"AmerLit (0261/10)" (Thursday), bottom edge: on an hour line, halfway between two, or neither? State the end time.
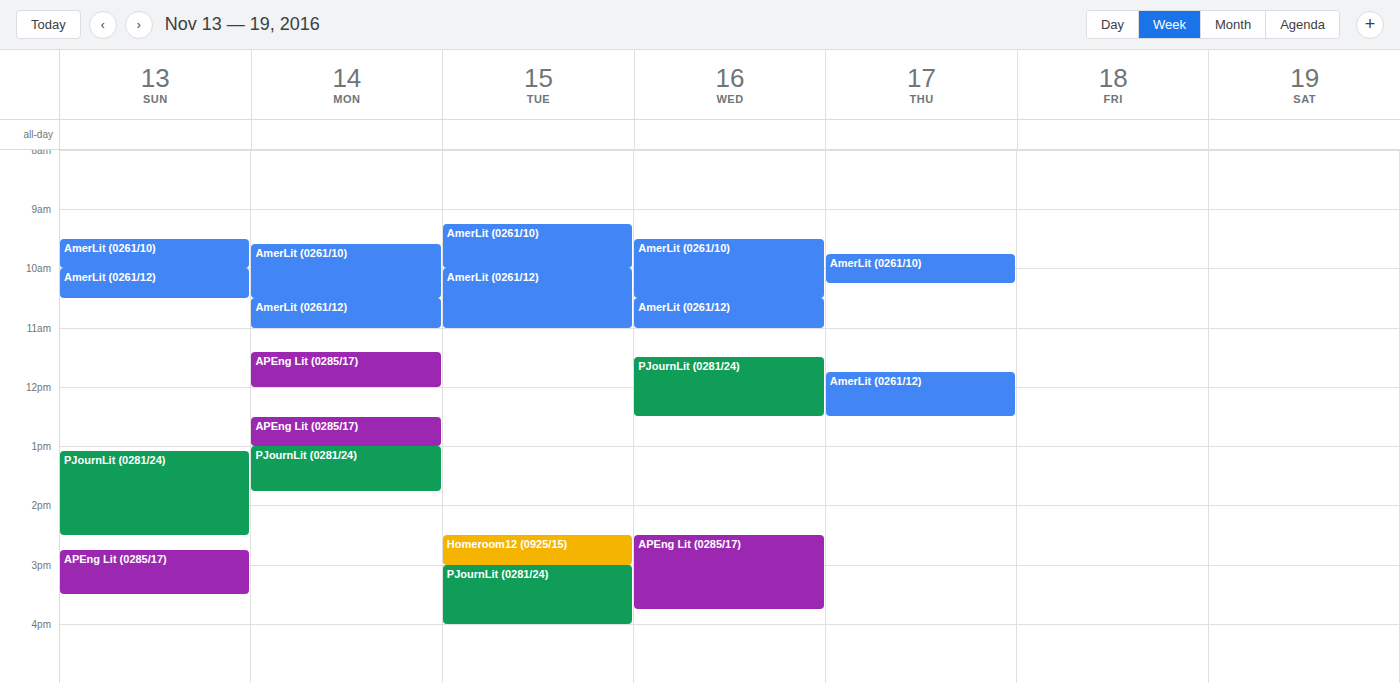
10:15 AM -- neither: a quarter of the way from the 10 AM line to the 11 AM line.